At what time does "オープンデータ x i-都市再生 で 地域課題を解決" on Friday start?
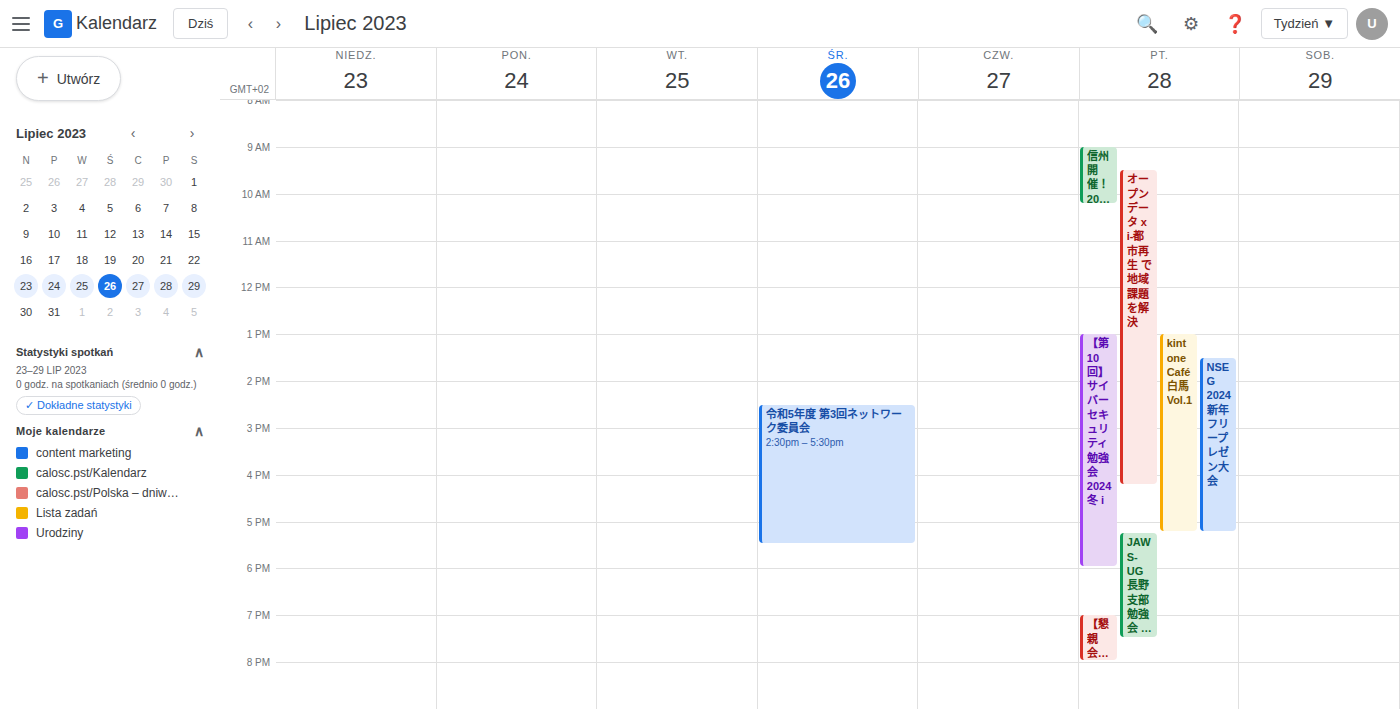
9:30 AM